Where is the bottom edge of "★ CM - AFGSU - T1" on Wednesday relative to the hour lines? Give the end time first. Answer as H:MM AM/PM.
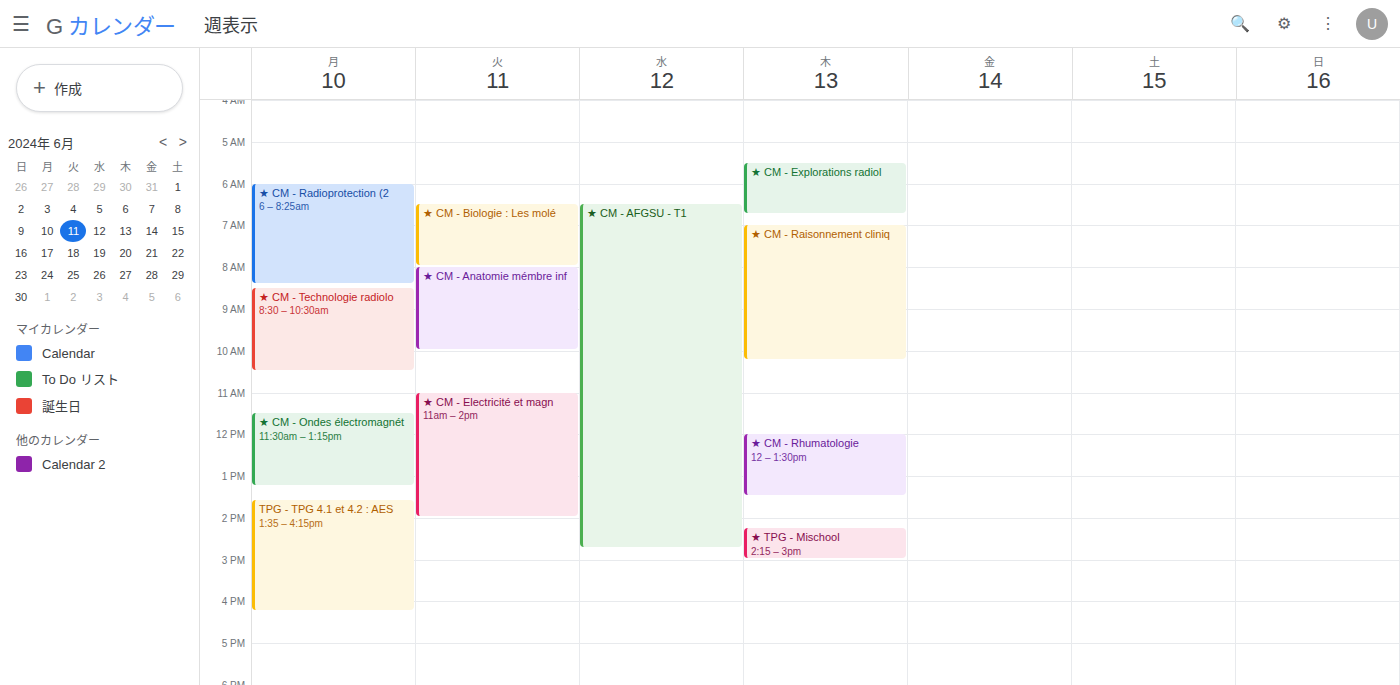
2:45 PM -- neither: three quarters of the way from the 2 PM line to the 3 PM line.